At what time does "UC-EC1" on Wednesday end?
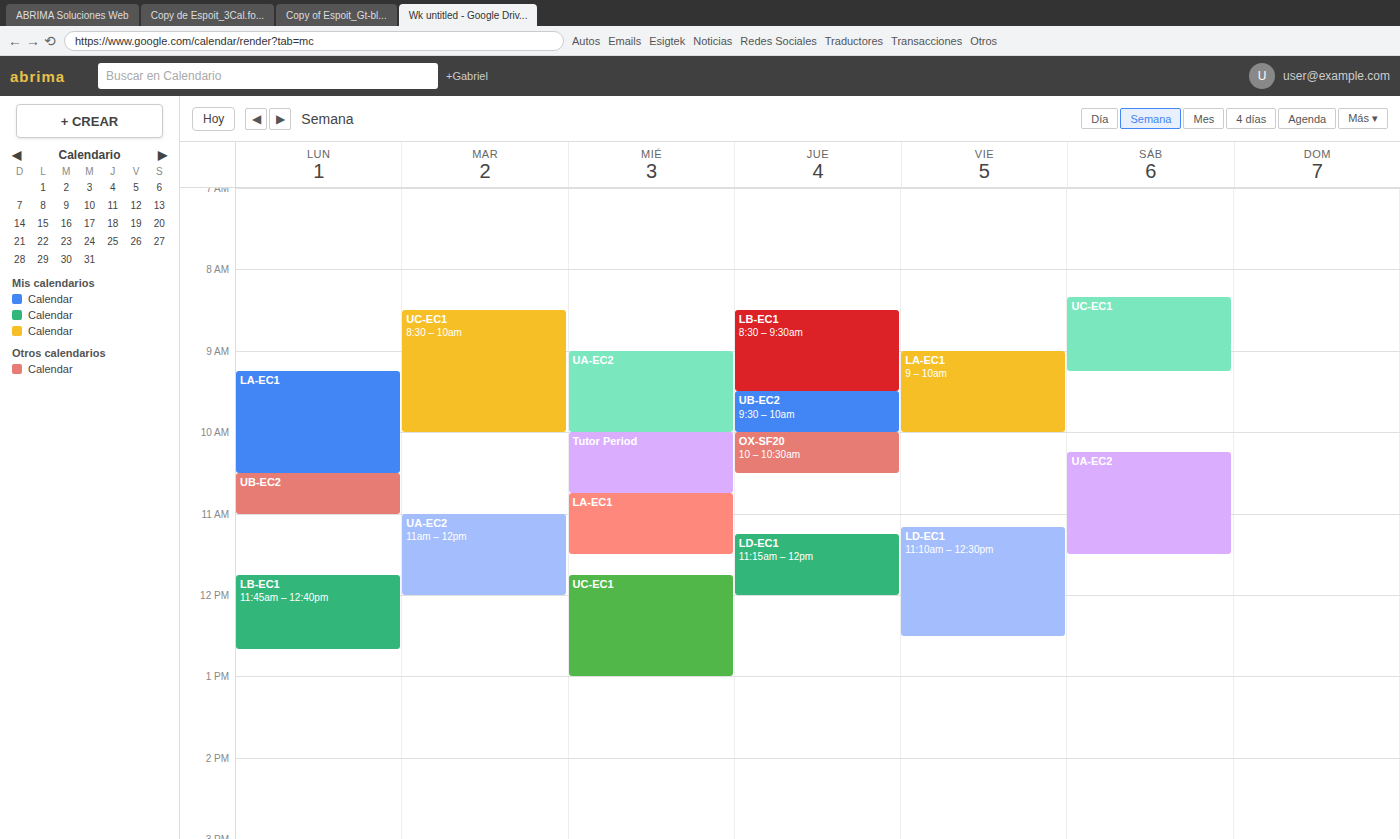
1:00 PM